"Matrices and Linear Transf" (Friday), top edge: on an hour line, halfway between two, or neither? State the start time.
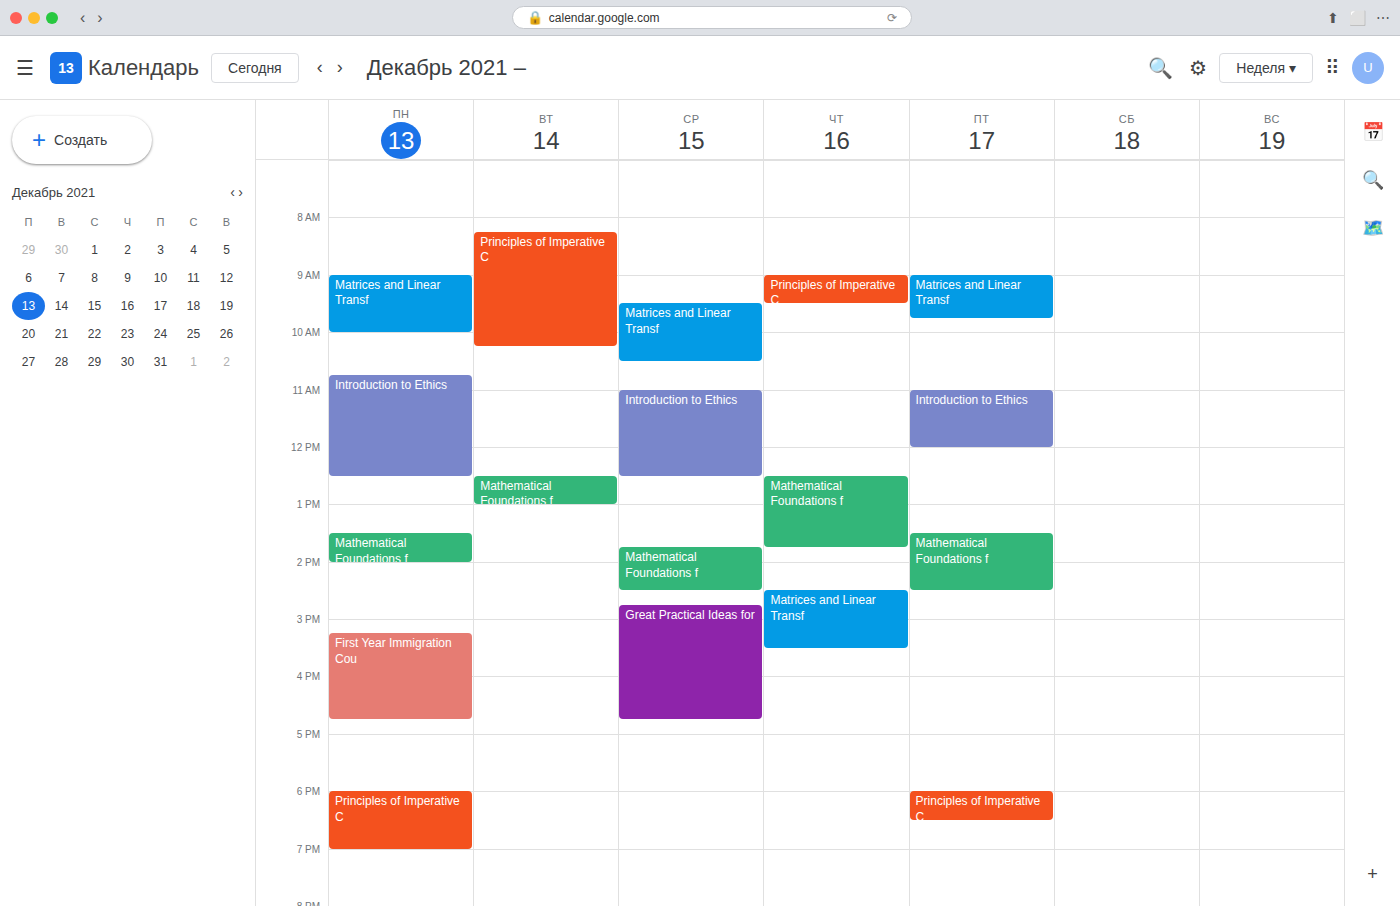
09:00 -- exactly on the 09:00 line.